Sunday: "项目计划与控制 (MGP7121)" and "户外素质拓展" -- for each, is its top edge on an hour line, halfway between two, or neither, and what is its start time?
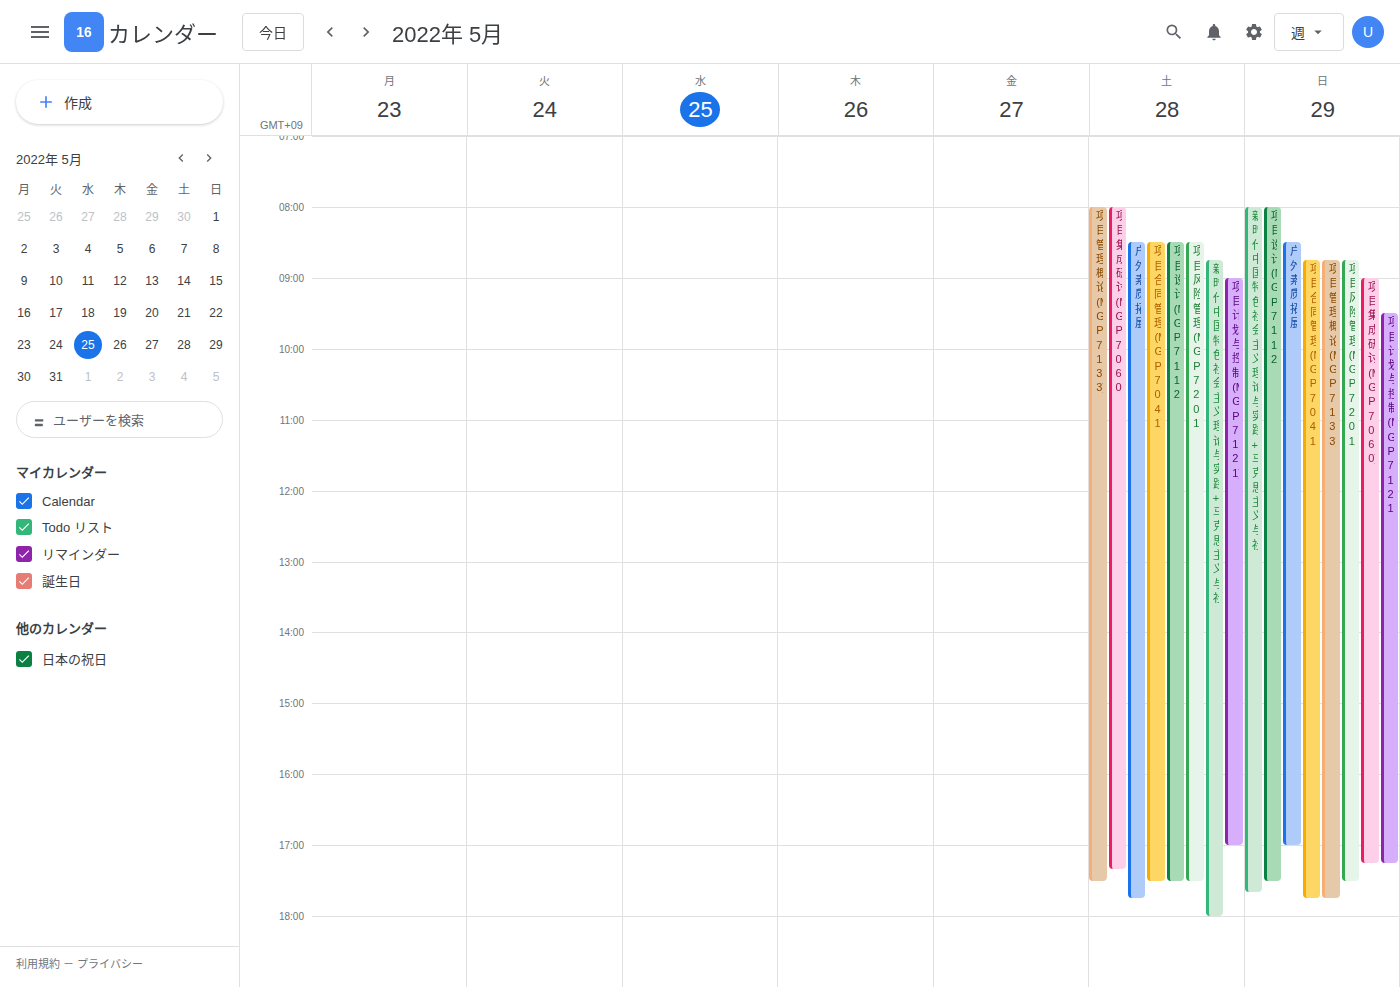
"项目计划与控制 (MGP7121)": 9:30 AM, halfway between the 9 AM and 10 AM lines. "户外素质拓展": 8:30 AM, halfway between the 8 AM and 9 AM lines.